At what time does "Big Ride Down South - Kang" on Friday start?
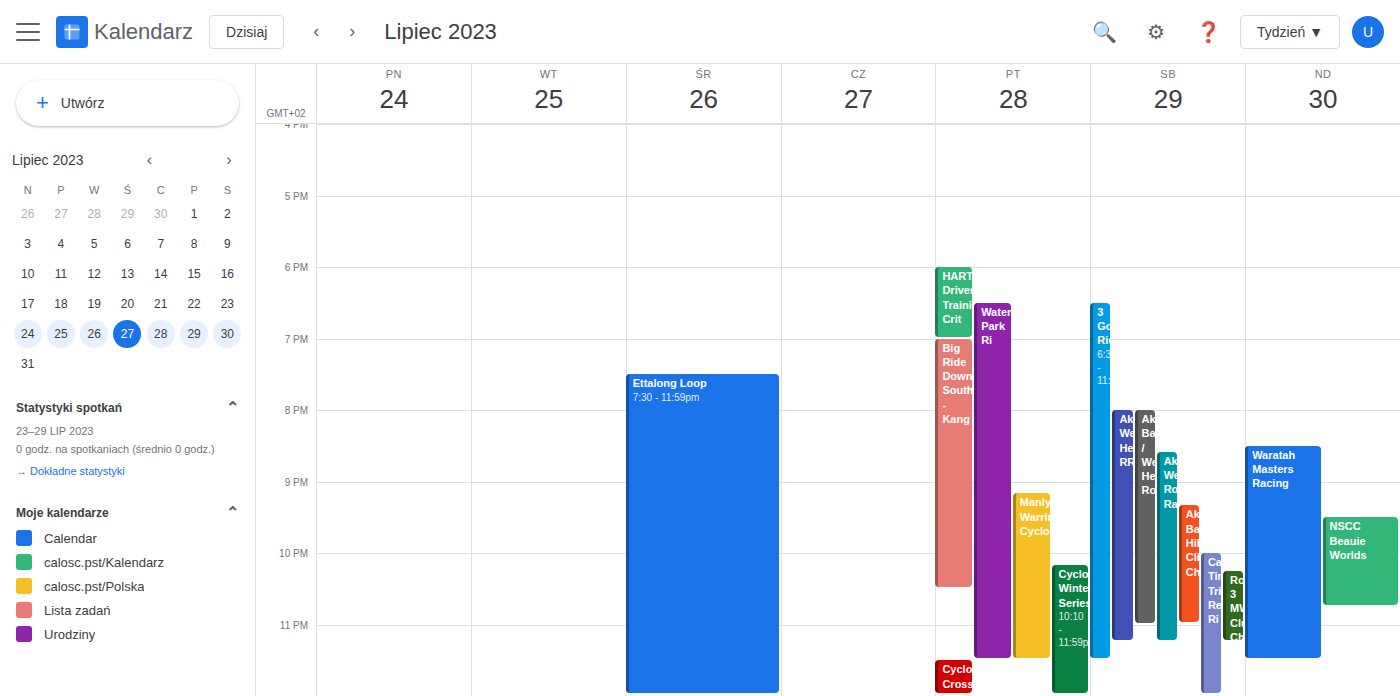
7:00 PM